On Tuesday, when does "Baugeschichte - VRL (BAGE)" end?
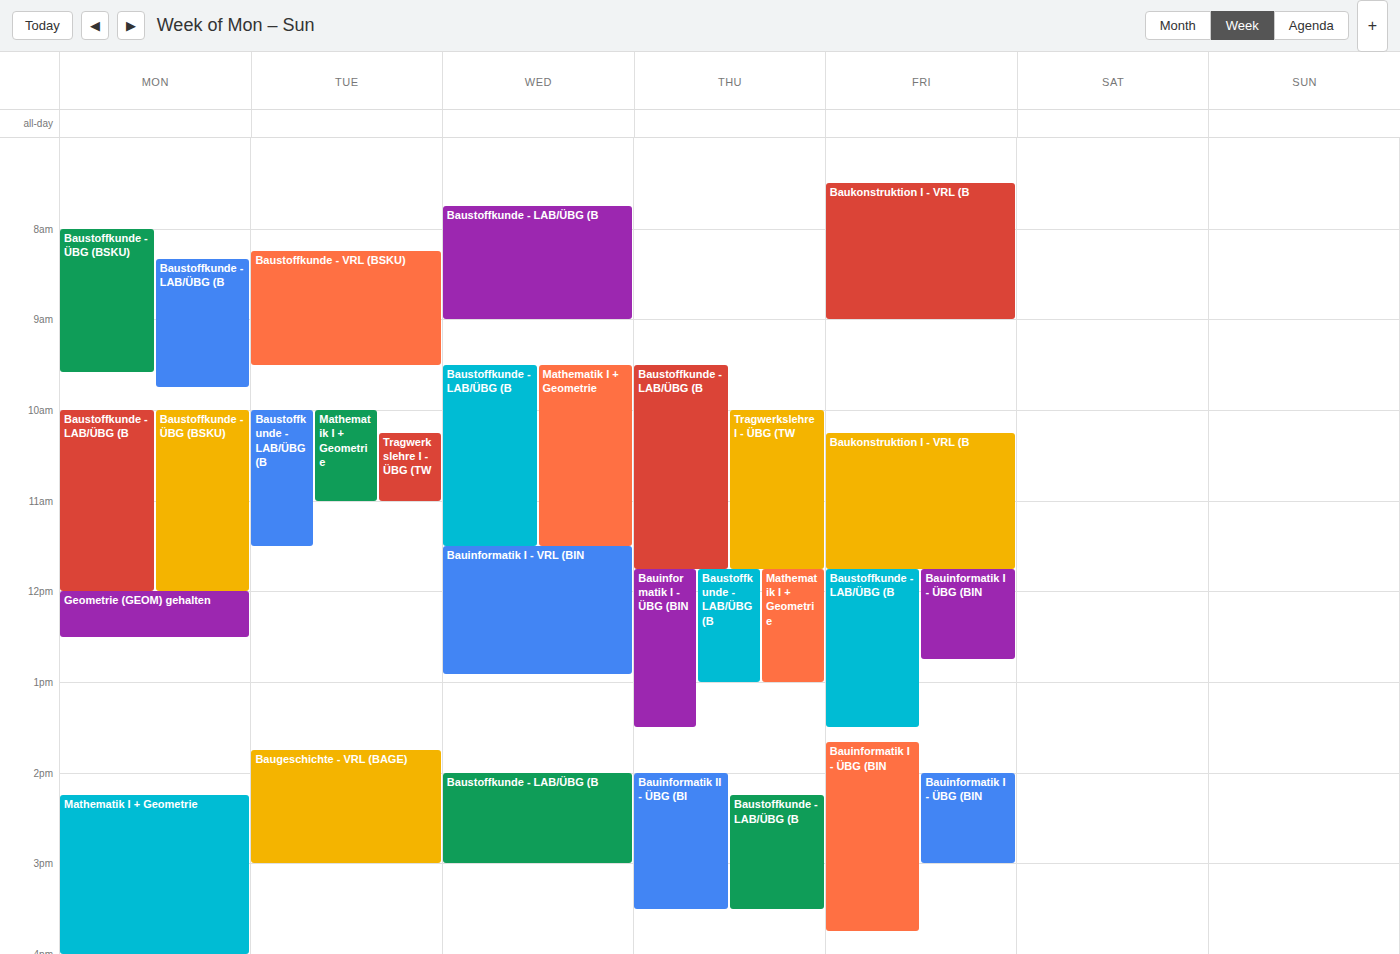
3:00 PM